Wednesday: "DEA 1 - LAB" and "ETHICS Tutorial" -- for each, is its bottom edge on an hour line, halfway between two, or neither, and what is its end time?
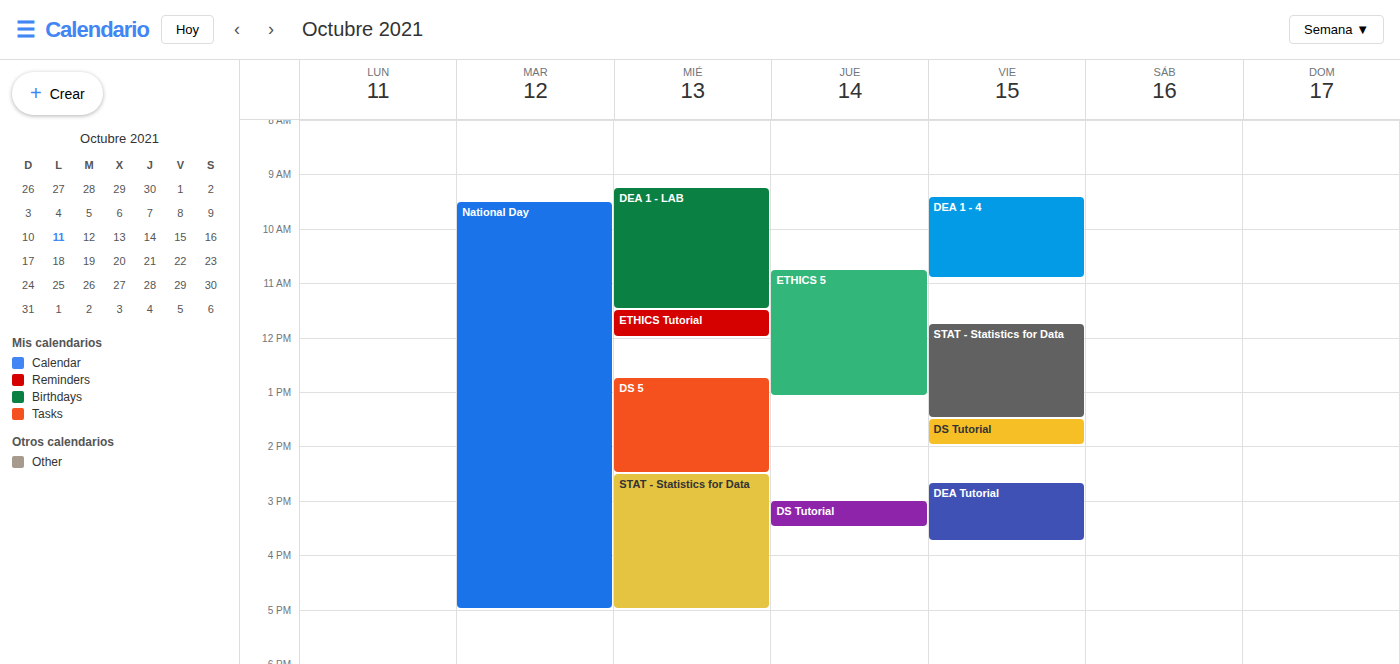
"DEA 1 - LAB": 11:30 AM, halfway between the 11 AM and 12 PM lines. "ETHICS Tutorial": 12:00 PM, exactly on the 12 PM line.